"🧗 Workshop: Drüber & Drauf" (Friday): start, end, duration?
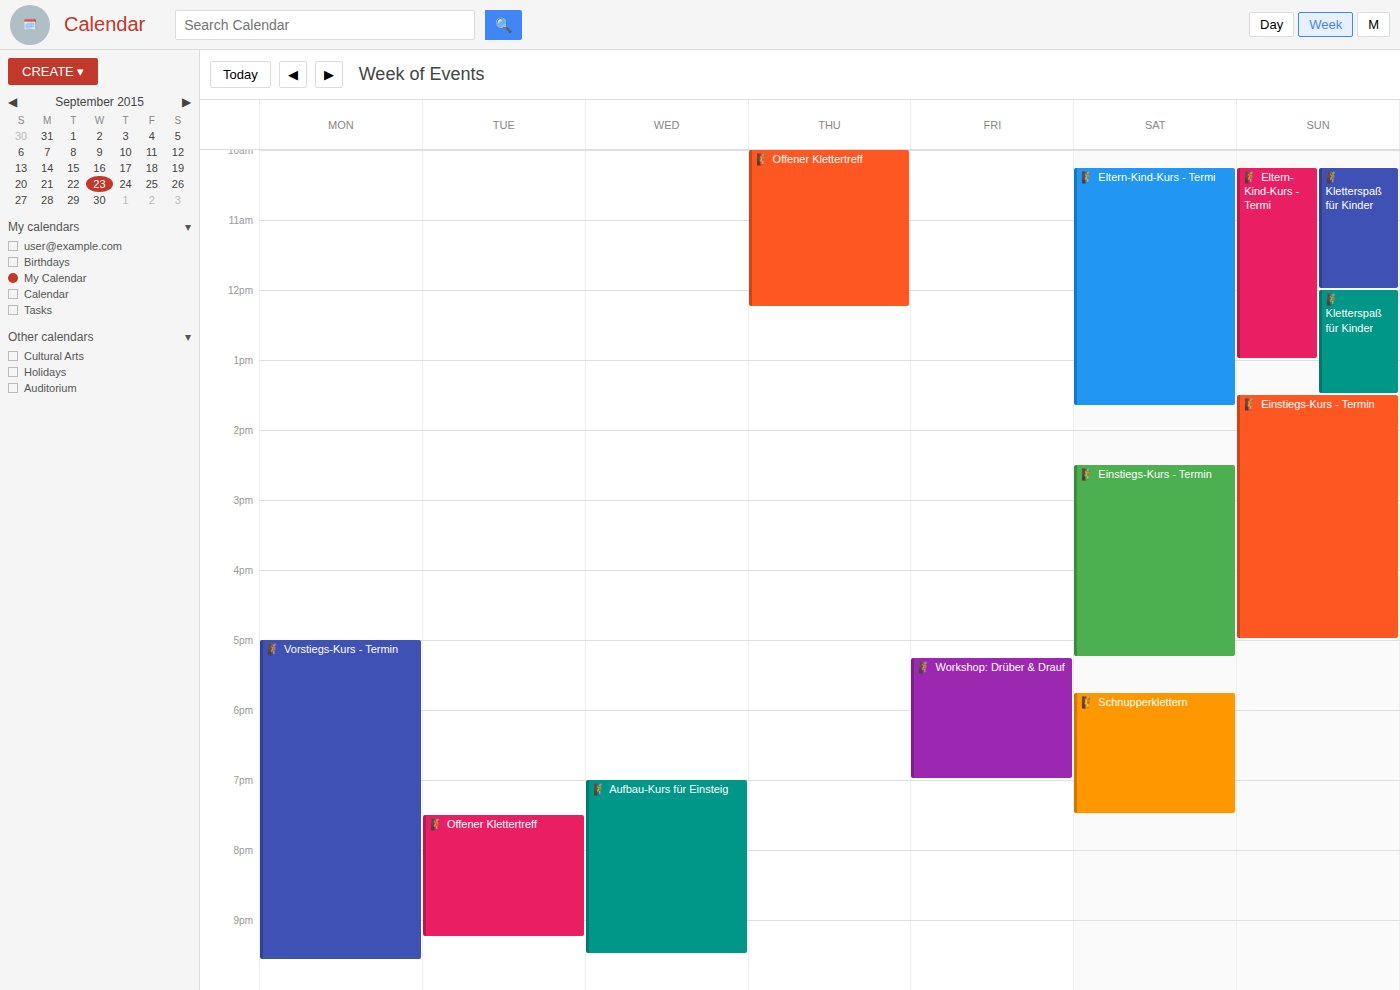
5:15 PM to 7:00 PM, 1 hour 45 minutes